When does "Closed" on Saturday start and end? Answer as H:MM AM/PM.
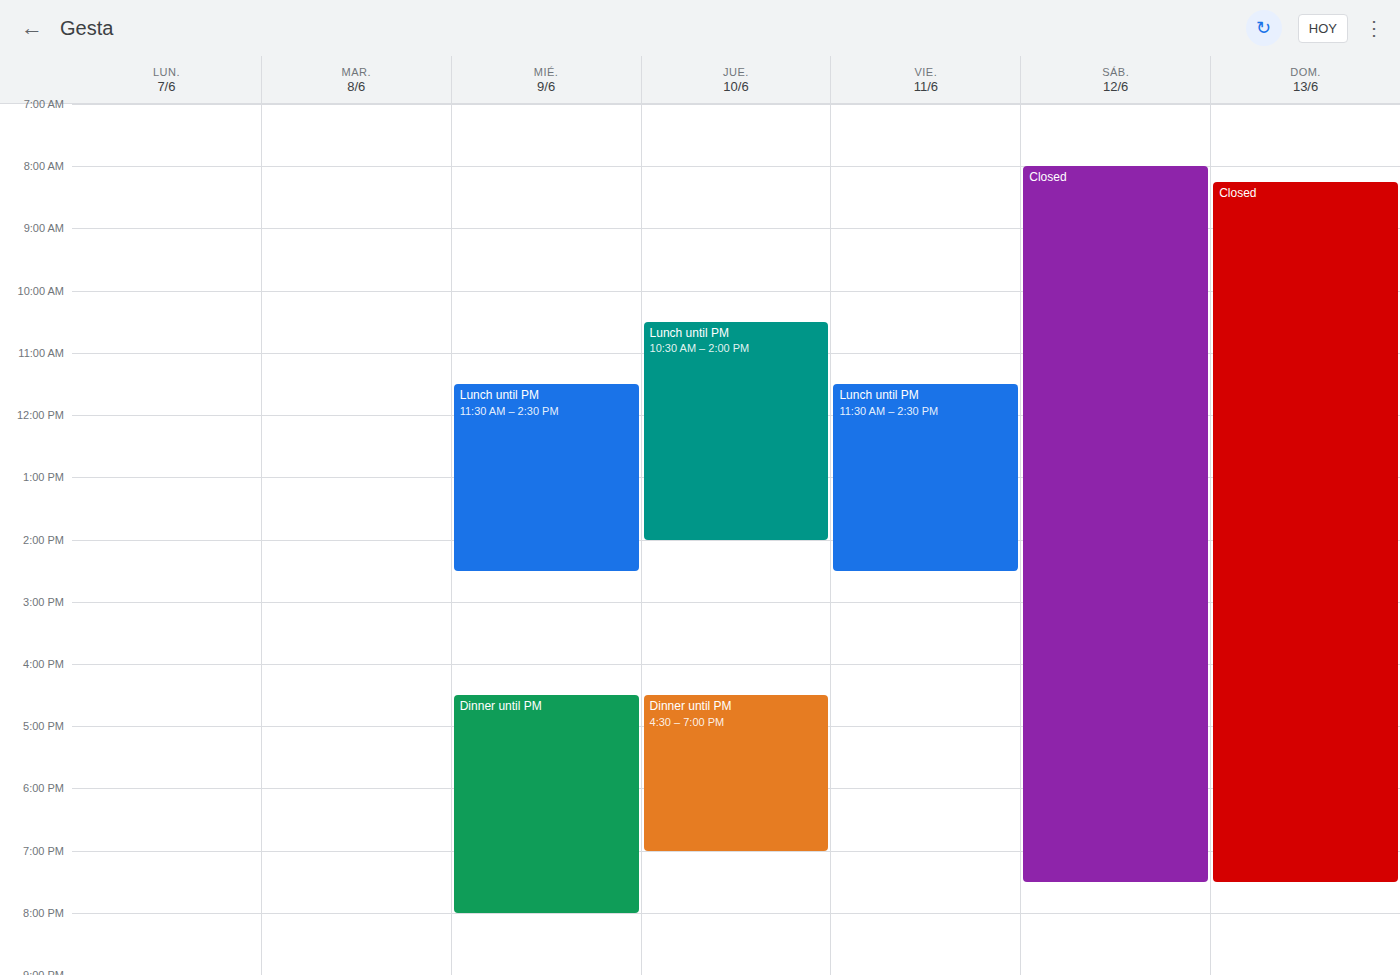
8:00 AM to 7:30 PM